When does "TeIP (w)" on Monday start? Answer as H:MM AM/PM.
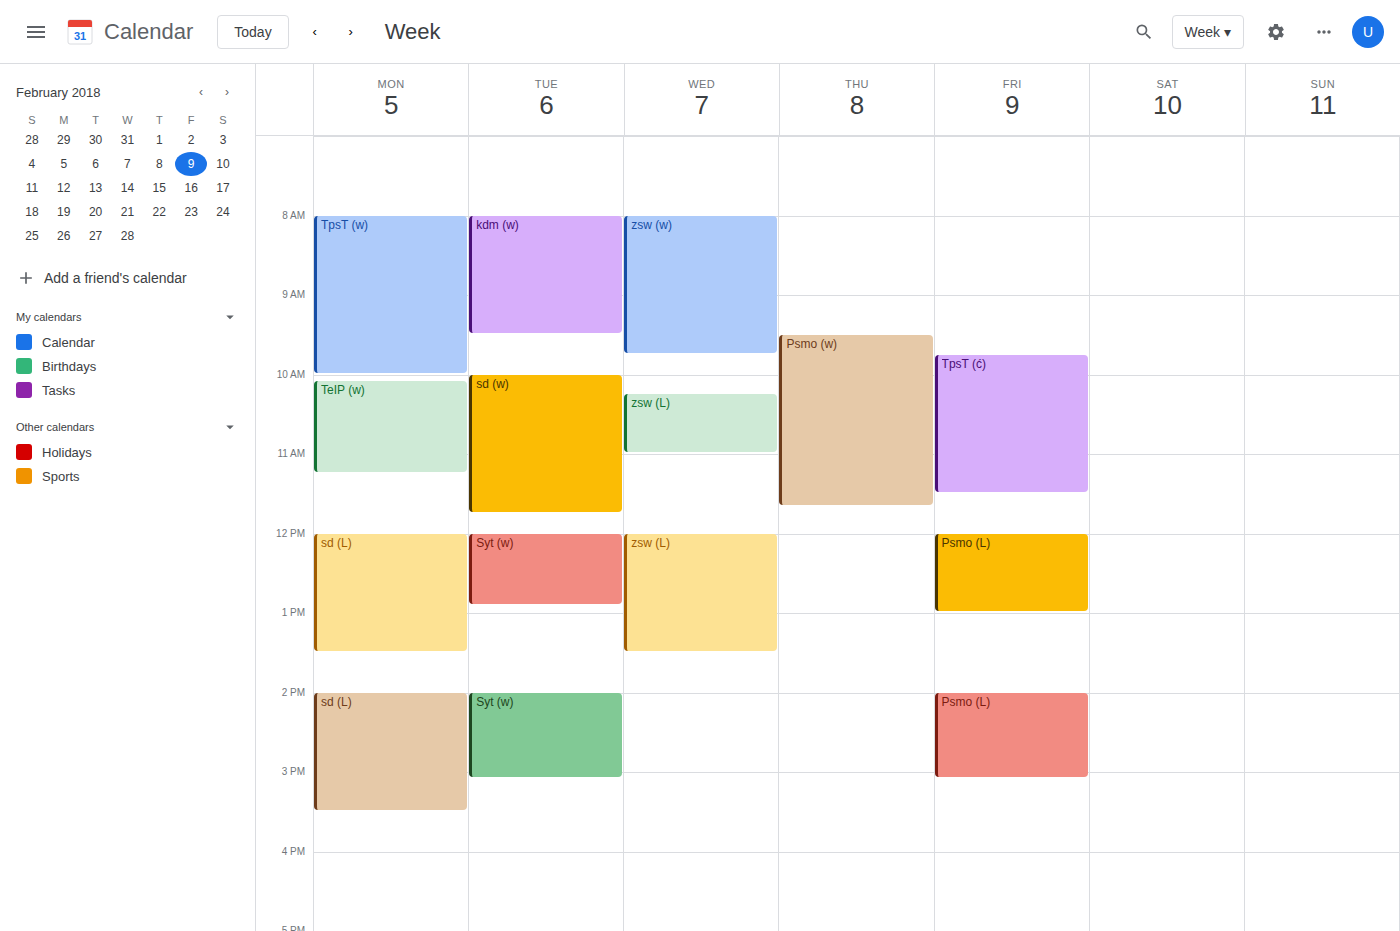
10:05 AM